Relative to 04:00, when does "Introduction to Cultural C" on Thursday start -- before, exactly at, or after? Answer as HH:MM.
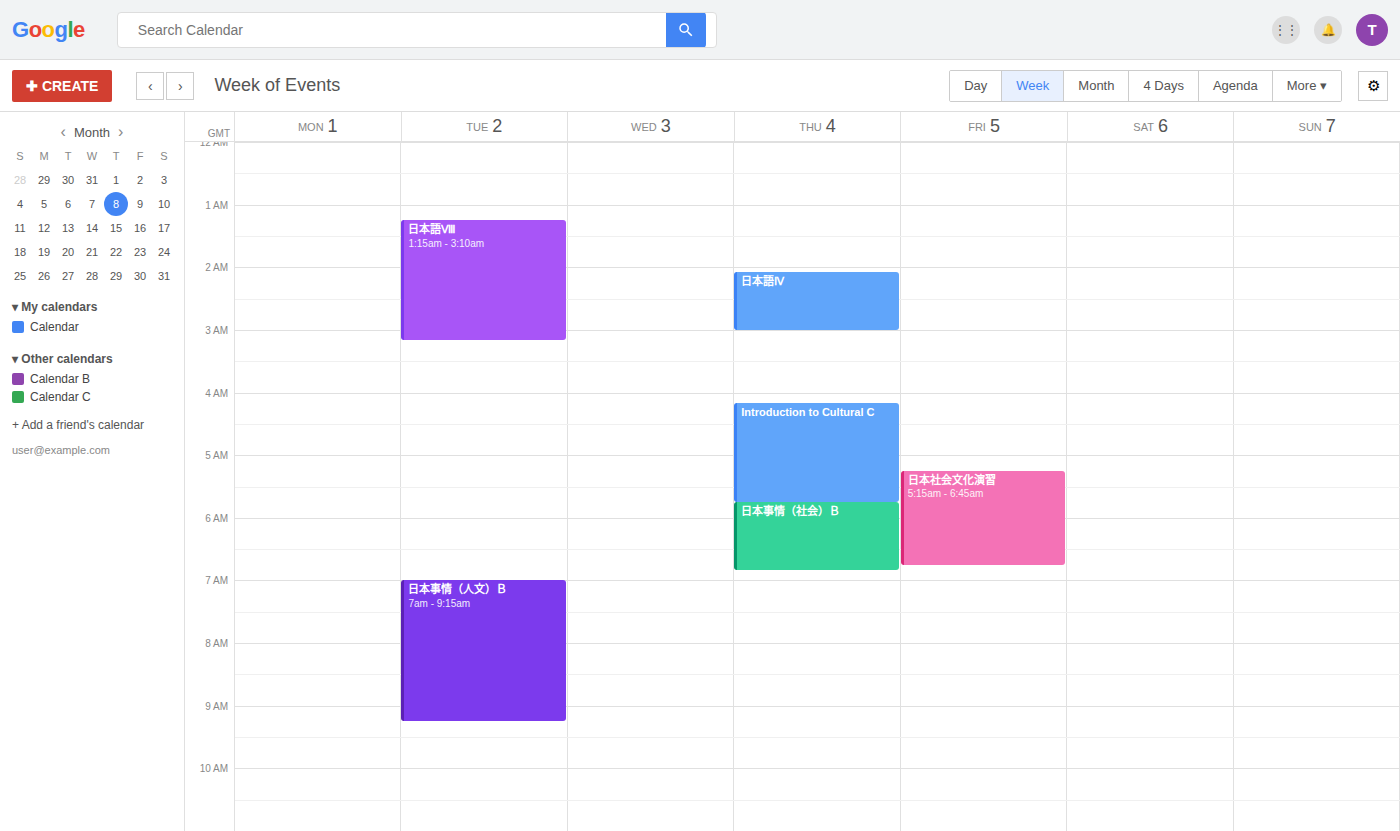
04:10 -- after 04:00, 10 minutes below the 04:00 line.